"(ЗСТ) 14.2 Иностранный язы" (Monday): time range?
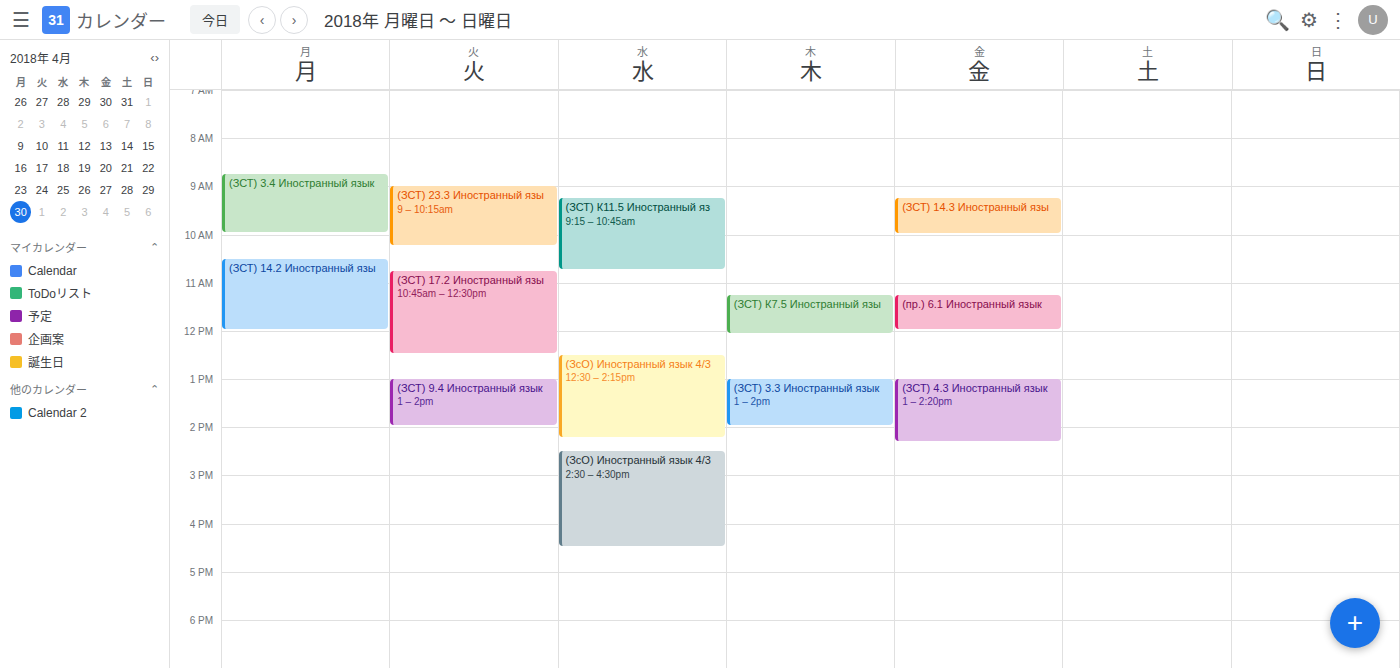
10:30 to 12:00